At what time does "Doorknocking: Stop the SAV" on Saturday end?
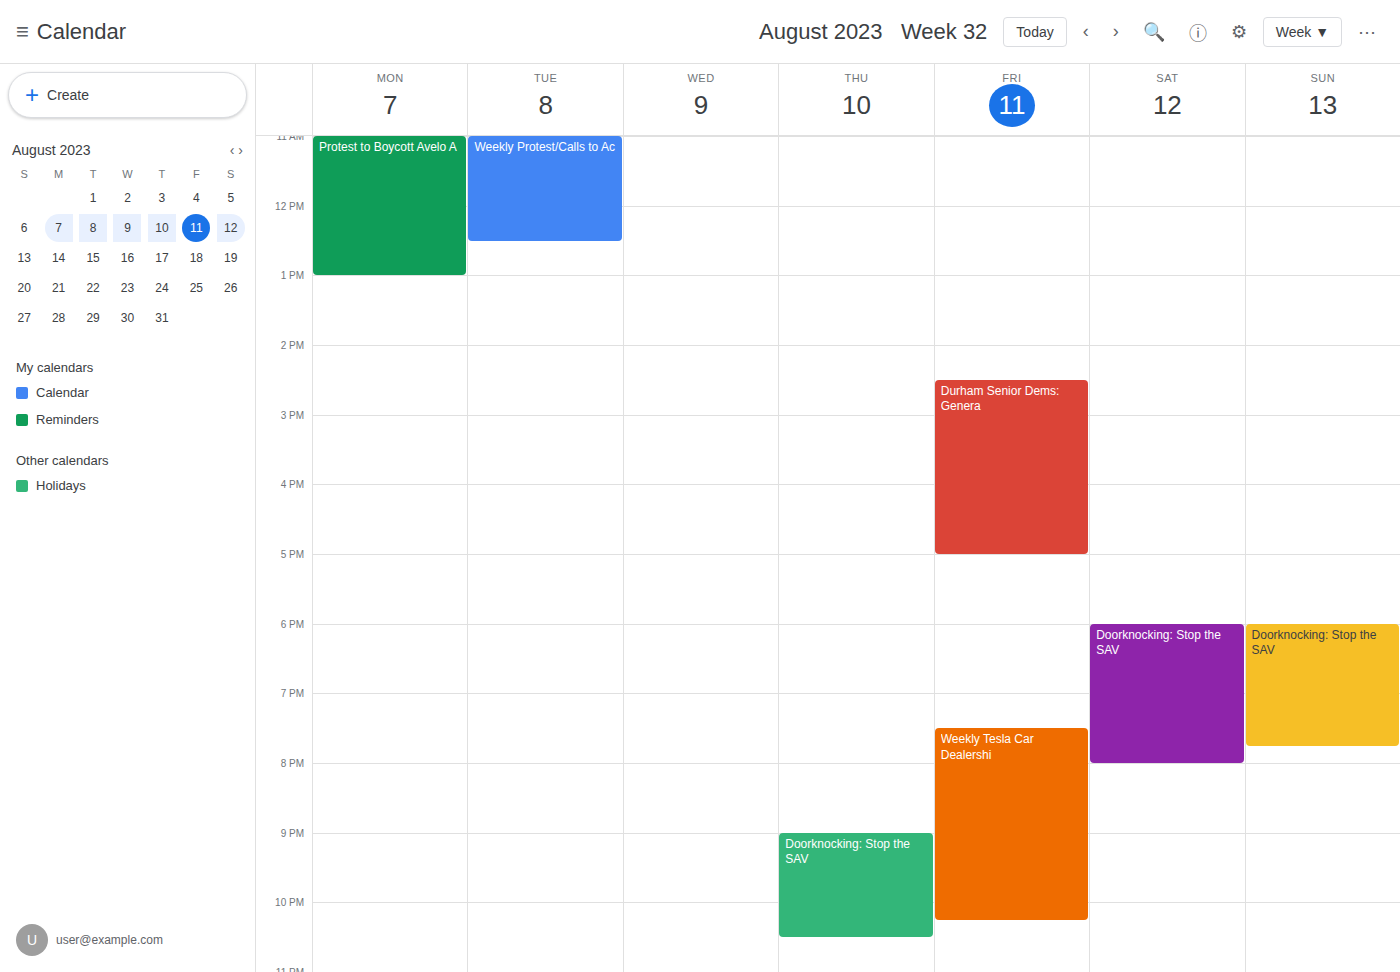
8:00 PM